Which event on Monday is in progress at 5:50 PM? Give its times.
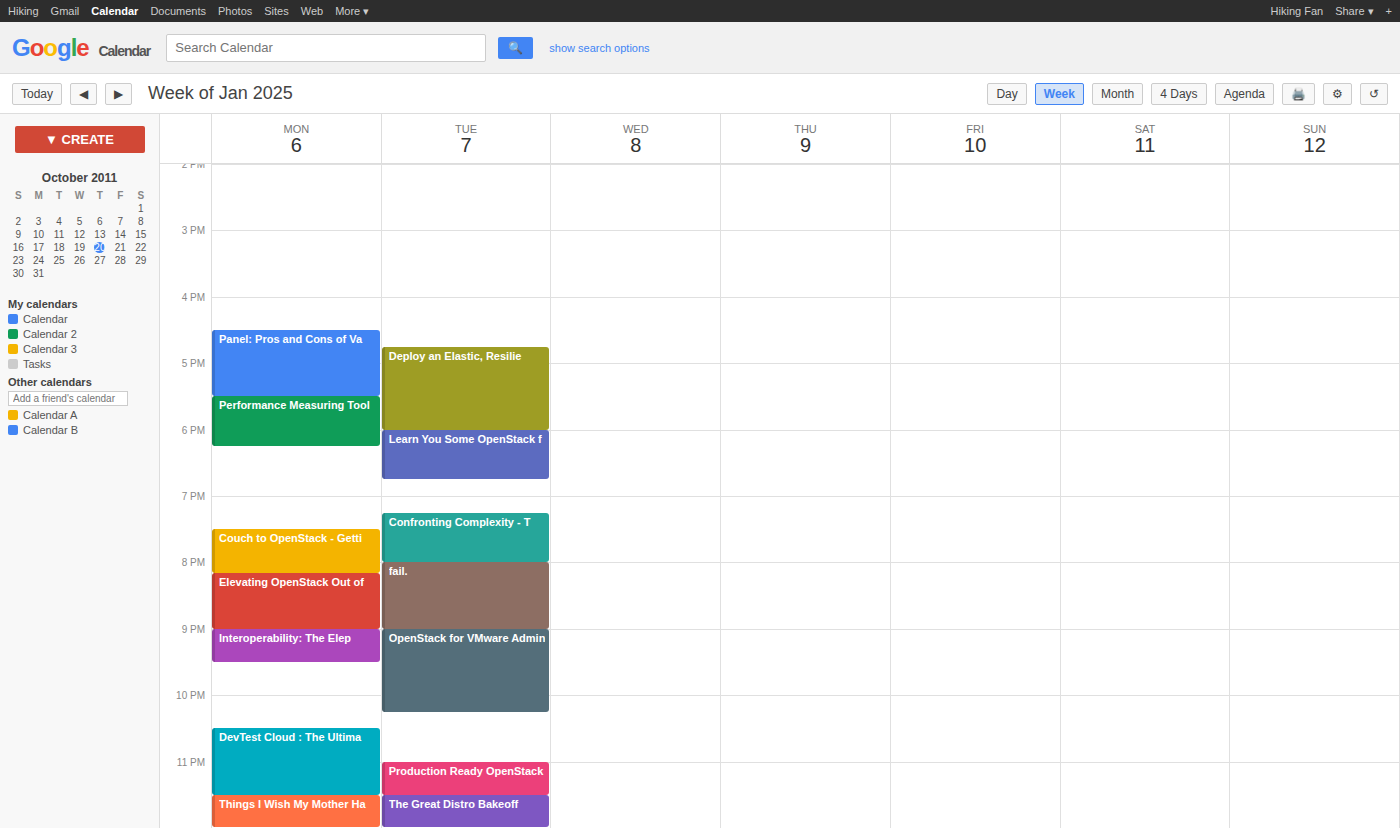
"Performance Measuring Tool", 5:30 PM to 6:15 PM